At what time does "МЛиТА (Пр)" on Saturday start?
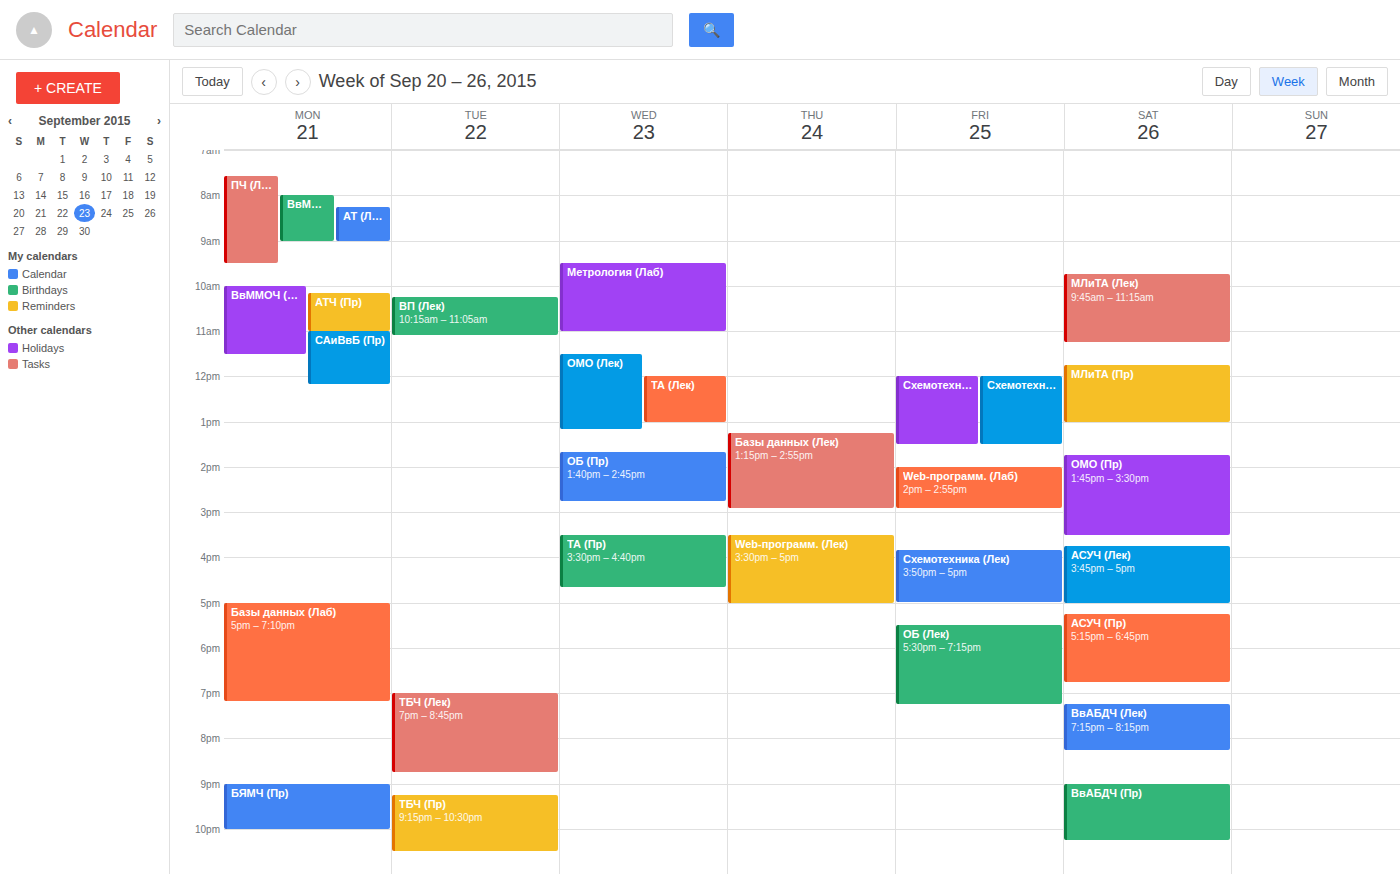
11:45 AM